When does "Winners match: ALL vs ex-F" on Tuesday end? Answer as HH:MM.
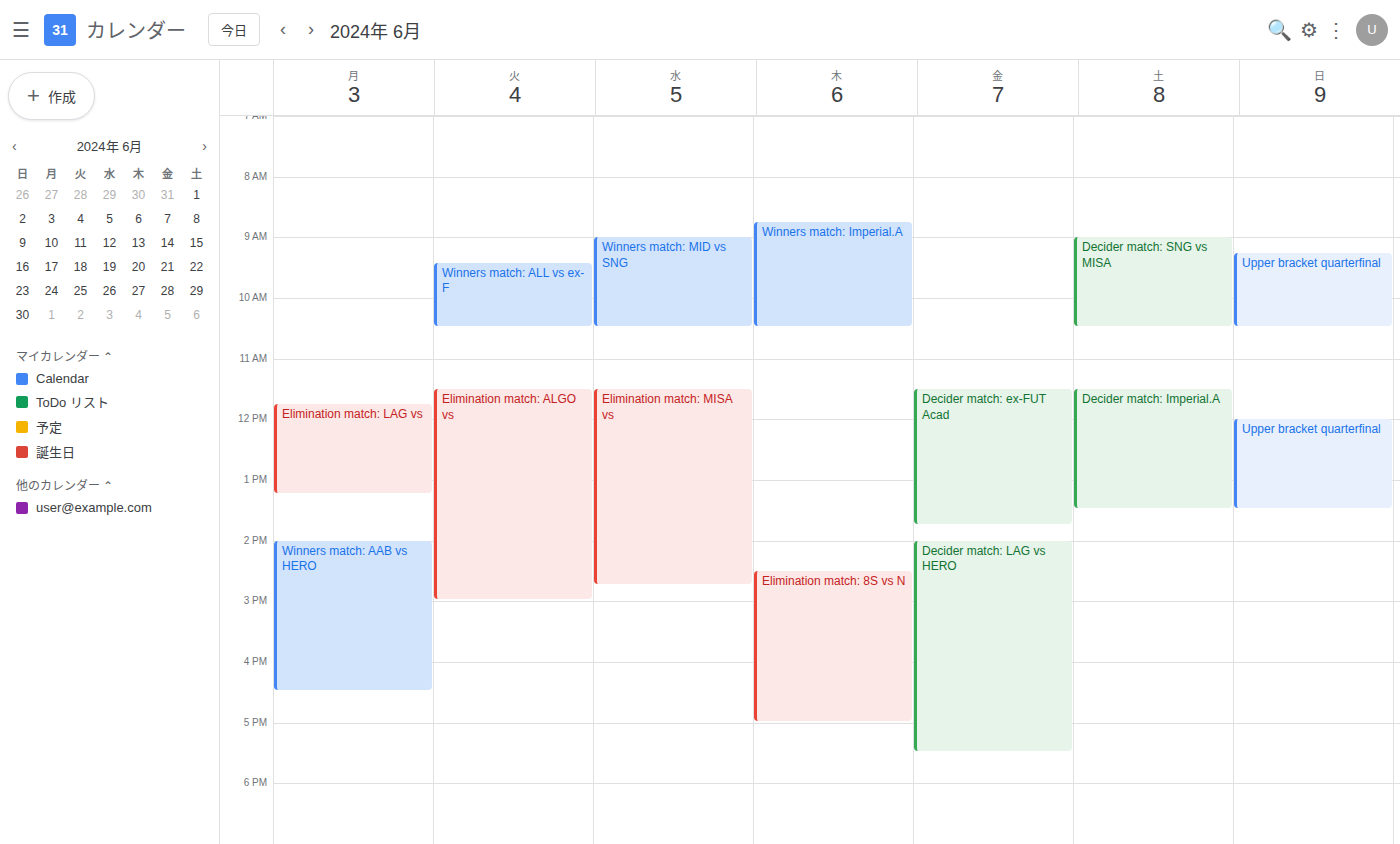
10:30